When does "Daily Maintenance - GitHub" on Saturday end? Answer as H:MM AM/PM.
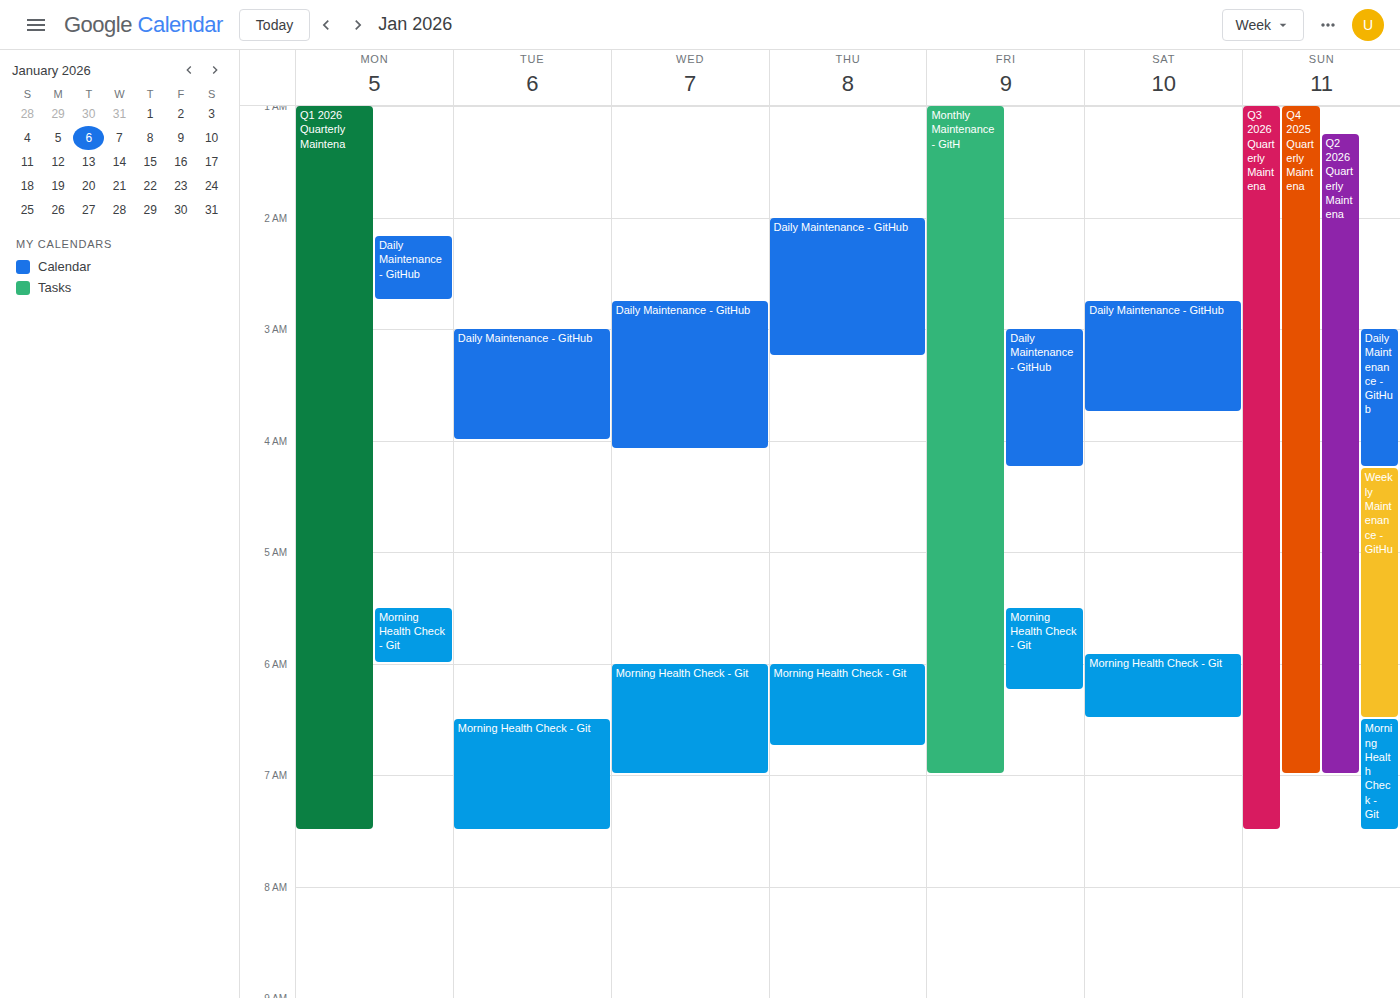
3:45 AM